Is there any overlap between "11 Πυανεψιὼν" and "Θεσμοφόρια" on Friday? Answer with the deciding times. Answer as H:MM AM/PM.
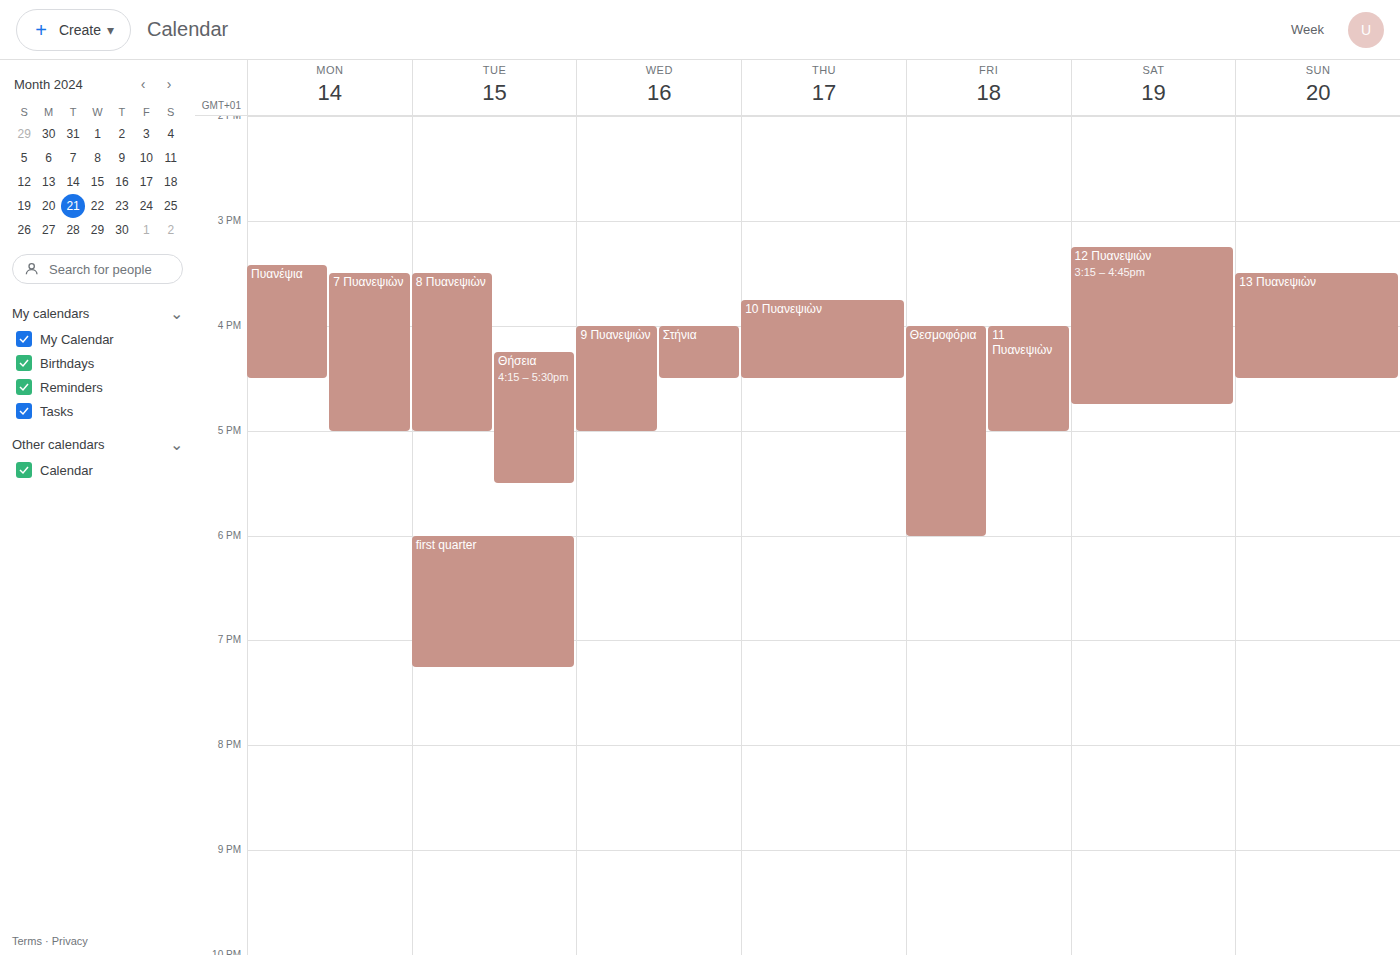
"11 Πυανεψιὼν" runs 4:00 PM to 5:00 PM, inside "Θεσμοφόρια" -- they overlap.